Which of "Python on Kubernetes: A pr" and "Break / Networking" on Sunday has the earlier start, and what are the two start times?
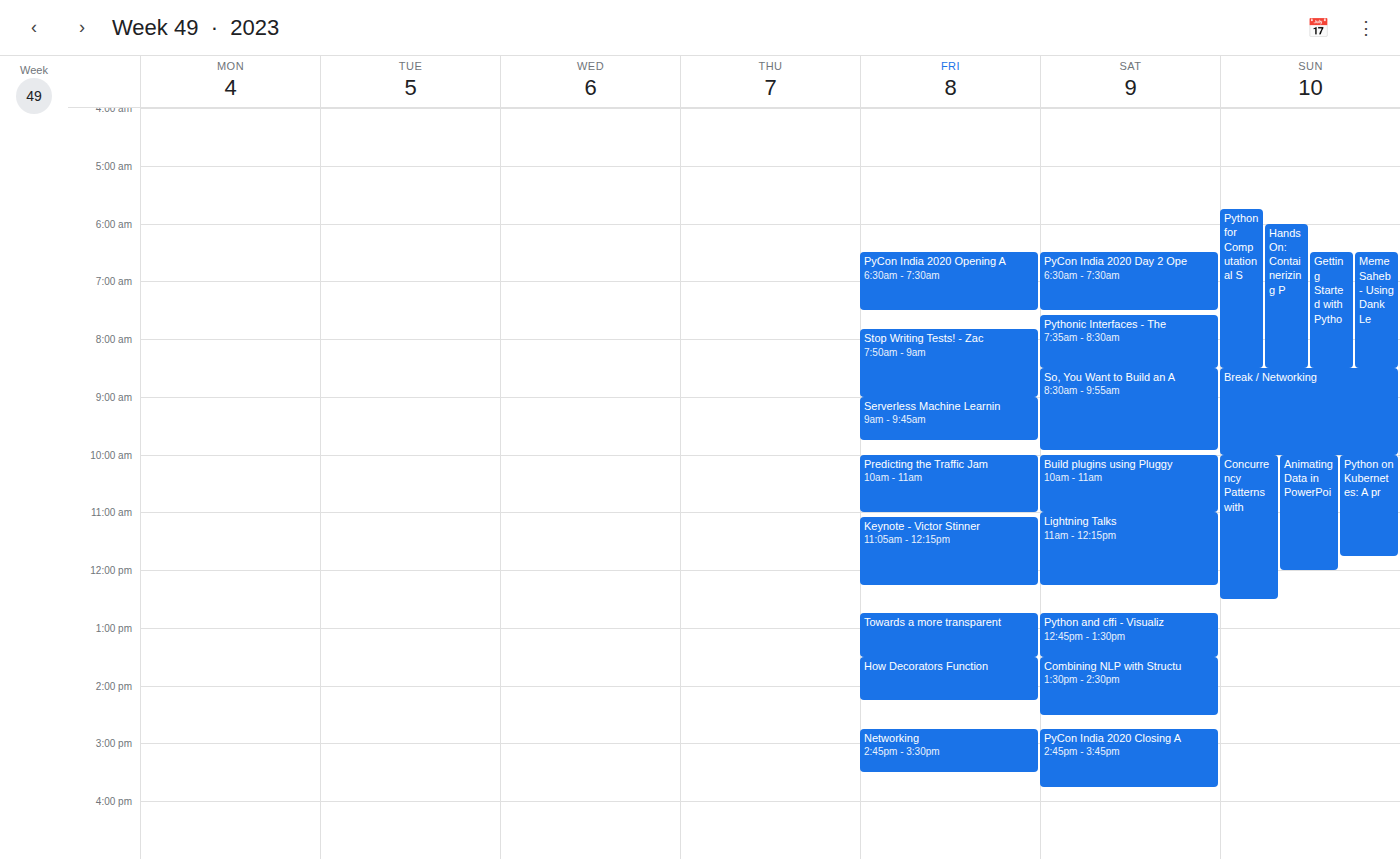
"Break / Networking" 8:30 AM; "Python on Kubernetes: A pr" 10:00 AM.